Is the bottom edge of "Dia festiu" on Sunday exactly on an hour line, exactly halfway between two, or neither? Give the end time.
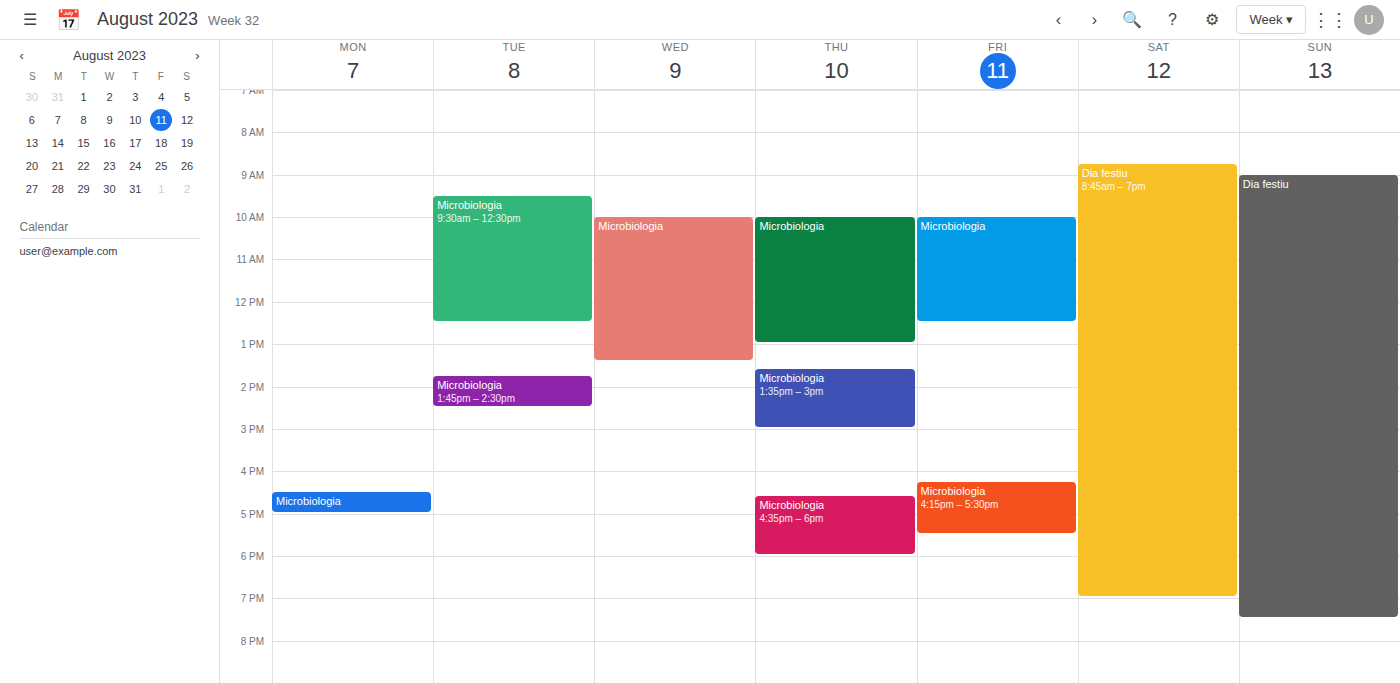
7:30 PM -- halfway between the 7 PM and 8 PM lines.